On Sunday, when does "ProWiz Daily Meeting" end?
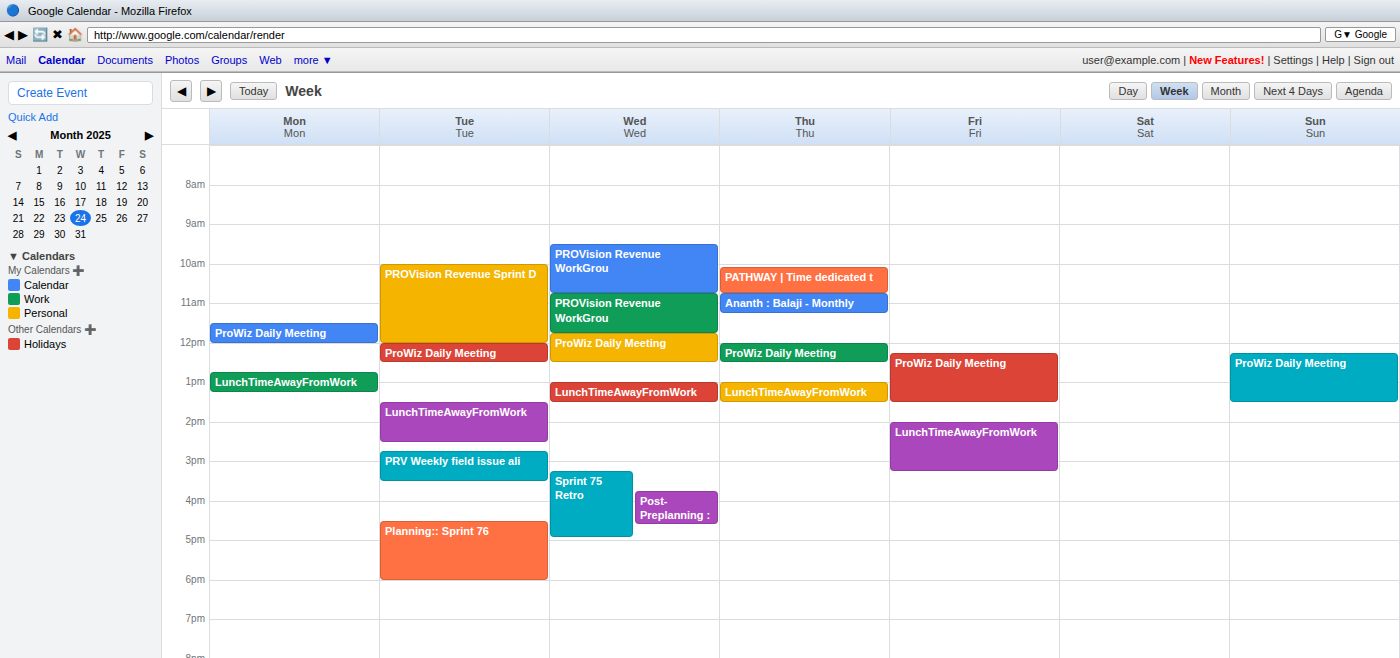
13:30